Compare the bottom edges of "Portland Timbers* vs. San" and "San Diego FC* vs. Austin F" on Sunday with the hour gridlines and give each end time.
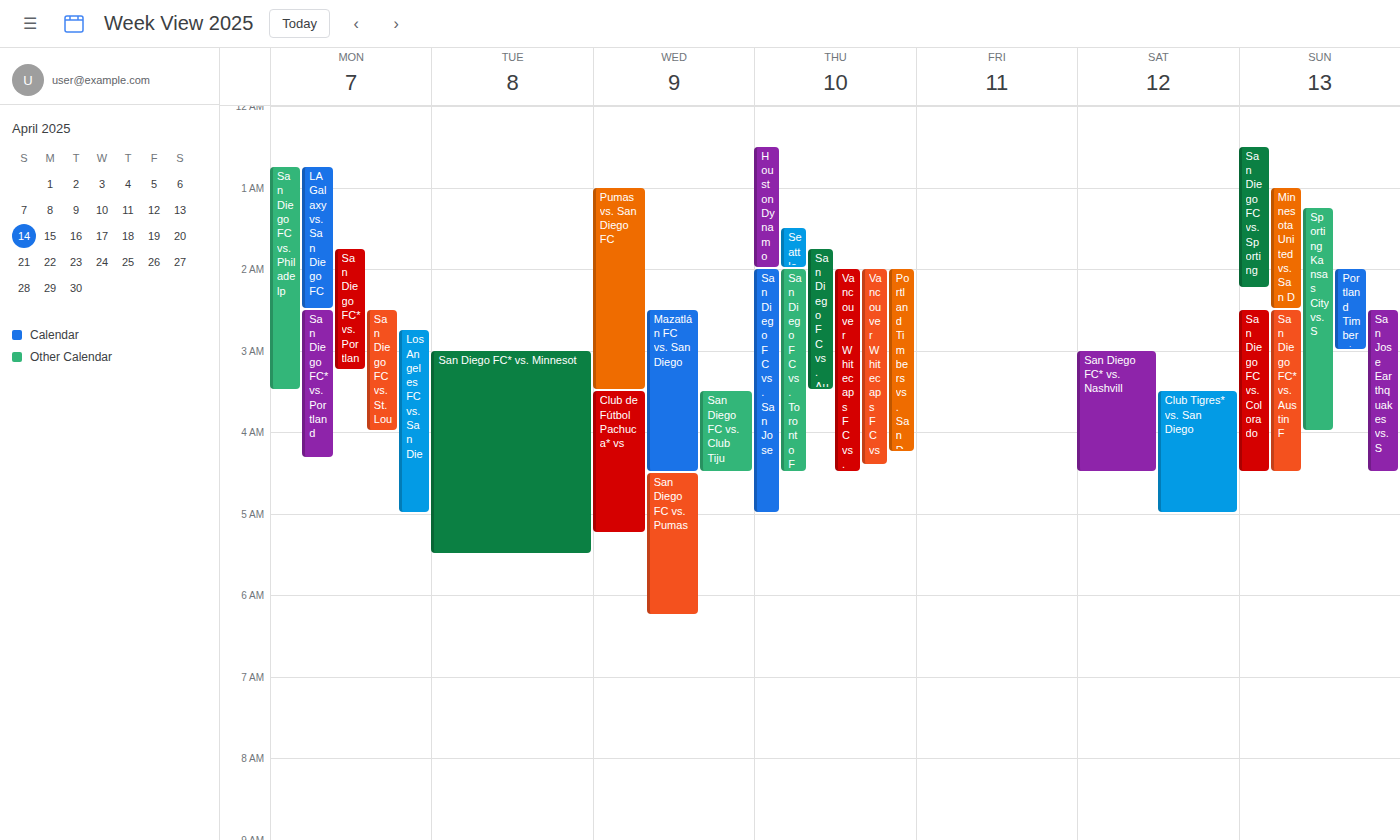
"Portland Timbers* vs. San": 3:00 AM, exactly on the 3 AM line. "San Diego FC* vs. Austin F": 4:30 AM, halfway between the 4 AM and 5 AM lines.